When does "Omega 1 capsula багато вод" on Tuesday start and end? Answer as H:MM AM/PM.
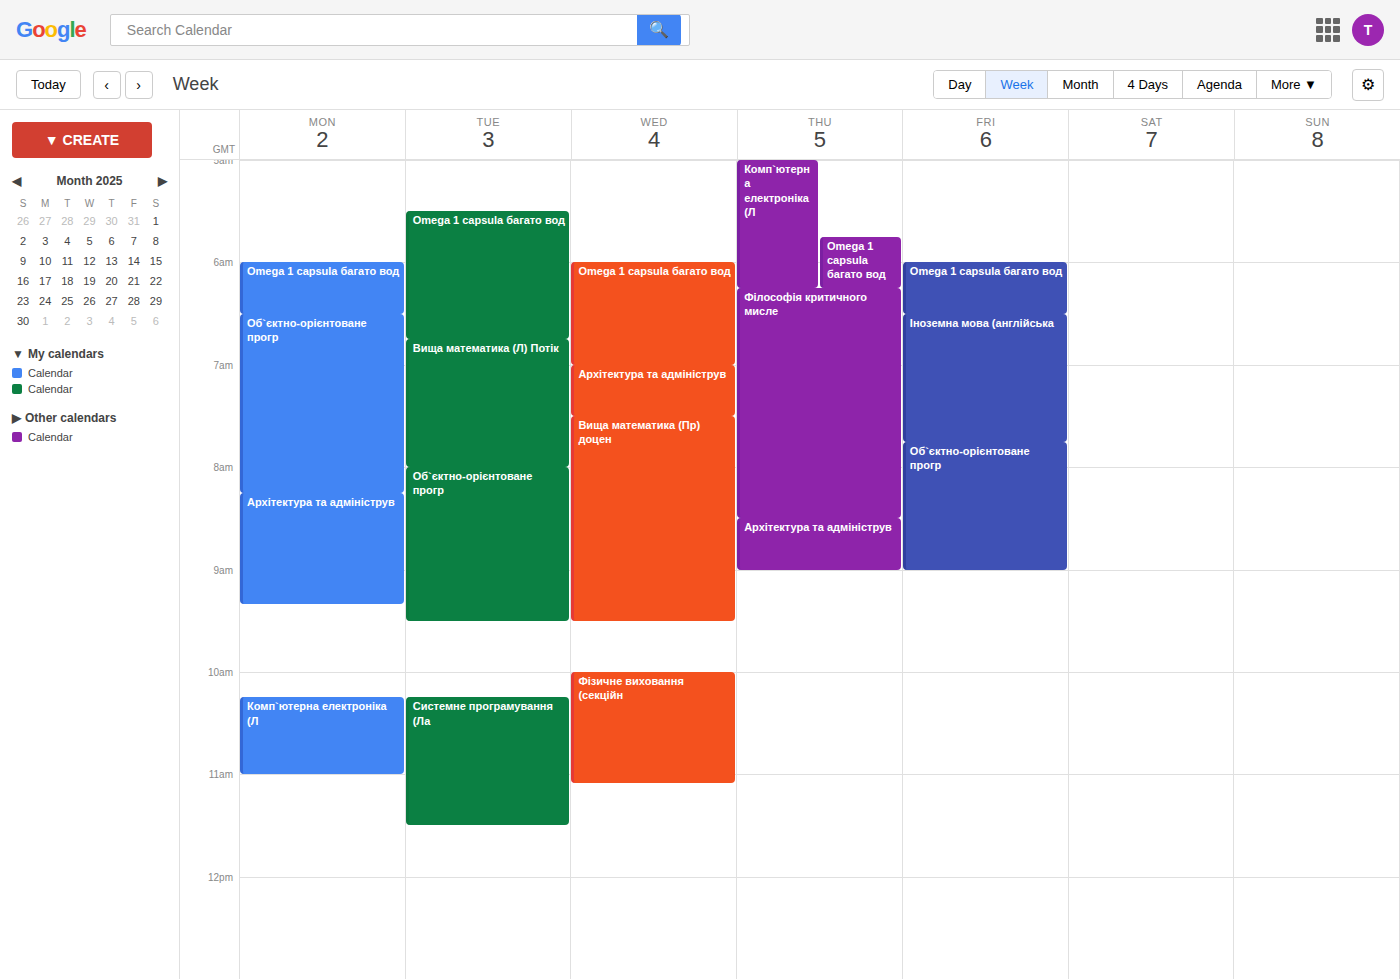
5:30 AM to 6:45 AM